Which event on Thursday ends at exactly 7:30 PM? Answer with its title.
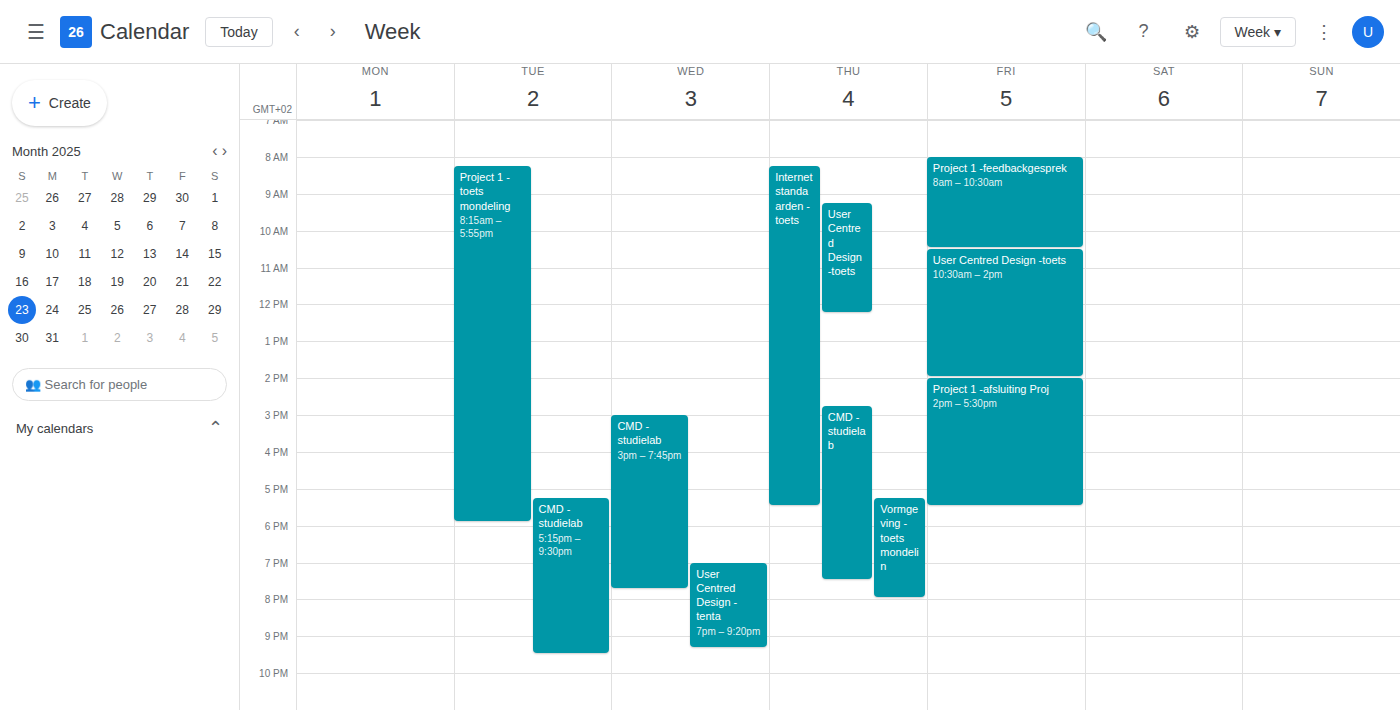
"CMD -studielab"